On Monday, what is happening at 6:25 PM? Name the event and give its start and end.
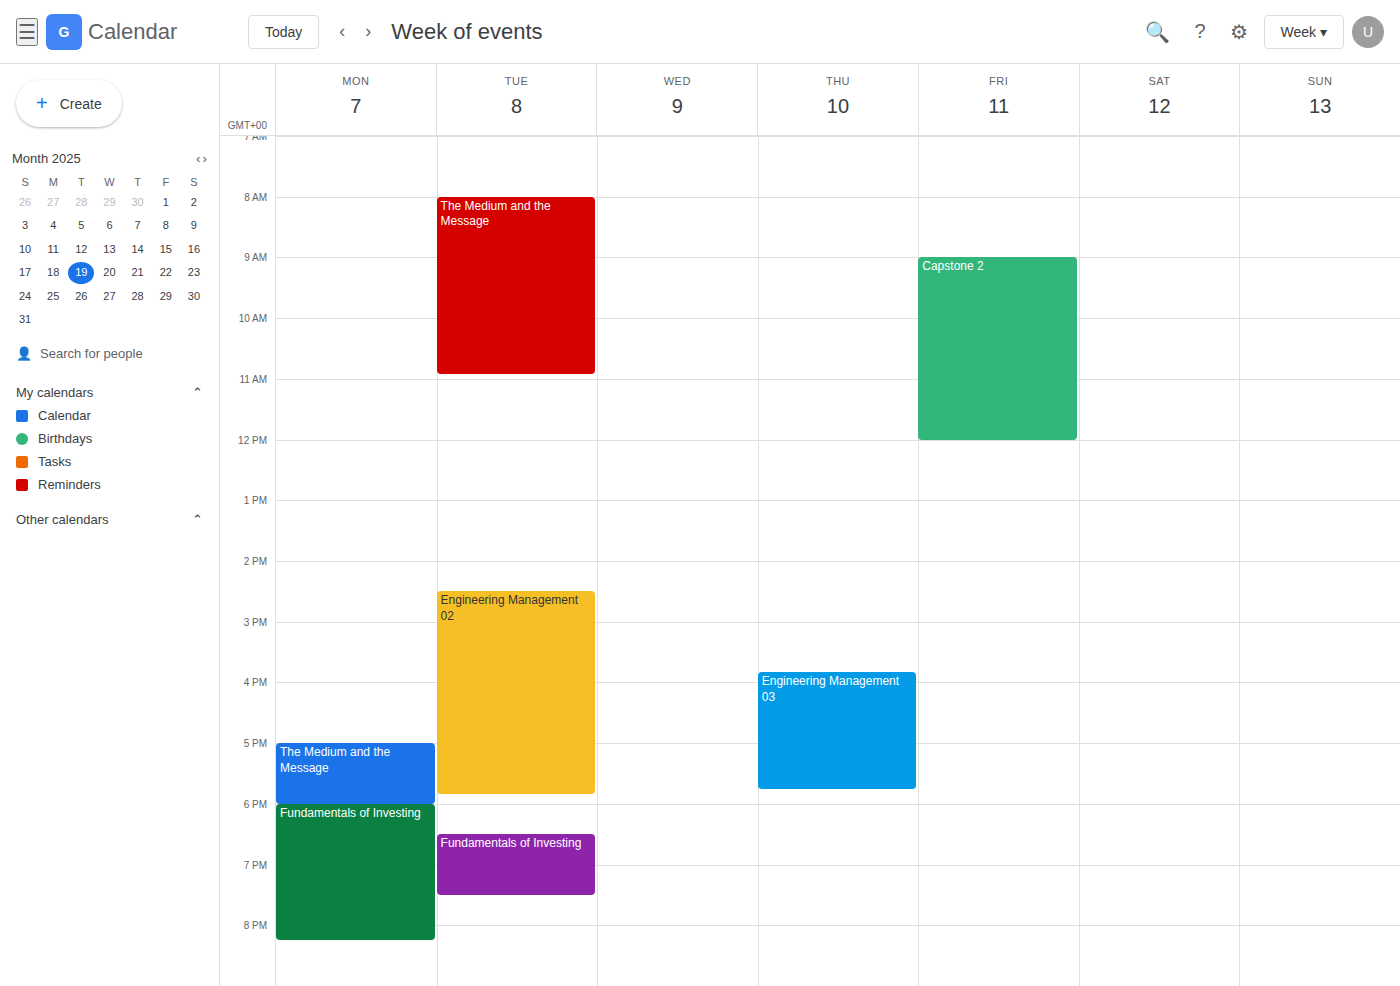
"Fundamentals of Investing", 6:00 PM to 8:15 PM